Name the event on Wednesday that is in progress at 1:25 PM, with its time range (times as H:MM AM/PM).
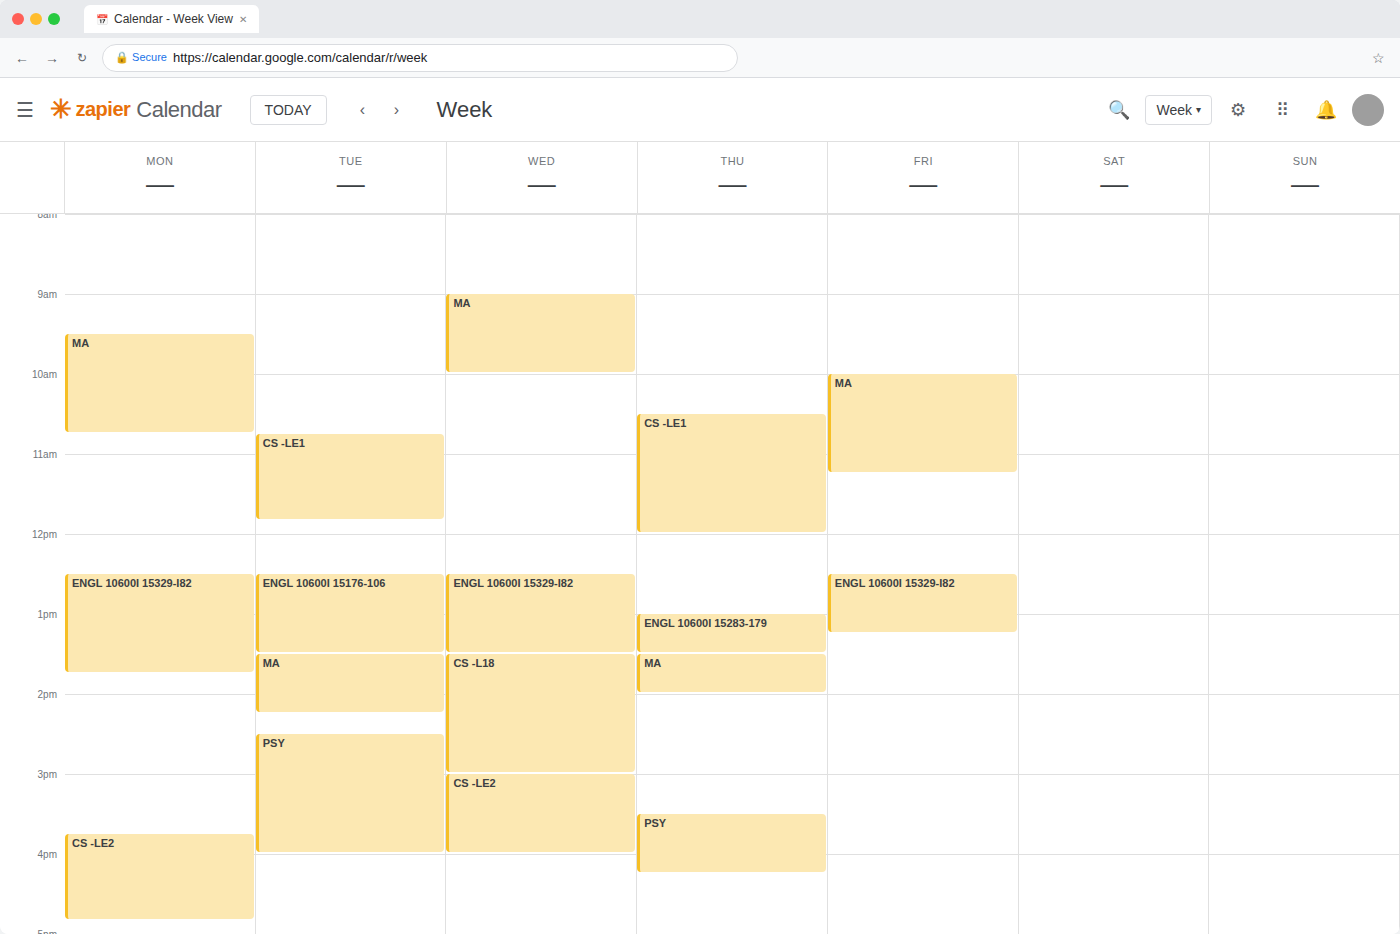
"ENGL 10600I 15329-I82", 12:30 PM to 1:30 PM